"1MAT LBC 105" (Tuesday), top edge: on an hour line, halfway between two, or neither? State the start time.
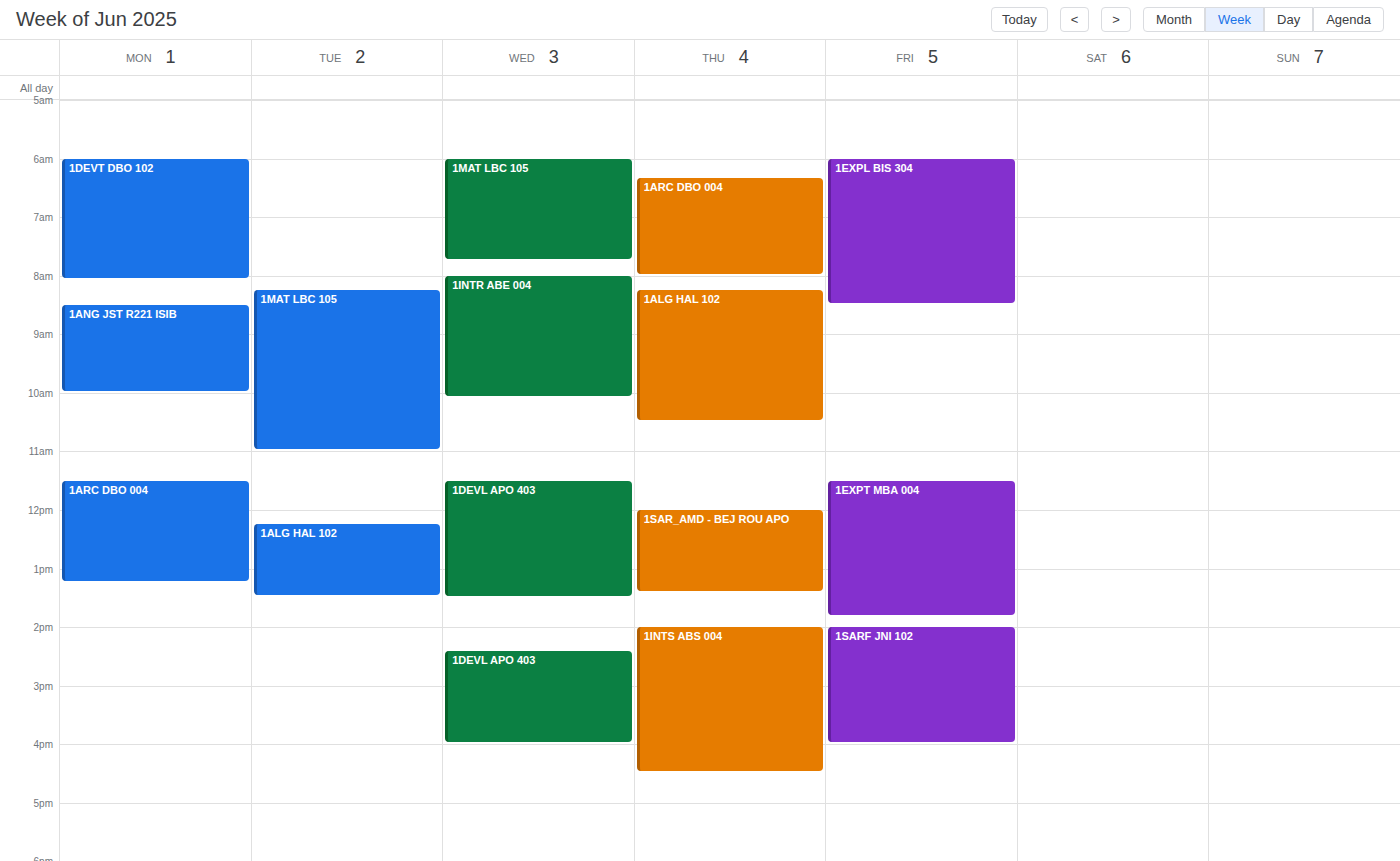
8:15 AM -- neither: a quarter of the way from the 8 AM line to the 9 AM line.